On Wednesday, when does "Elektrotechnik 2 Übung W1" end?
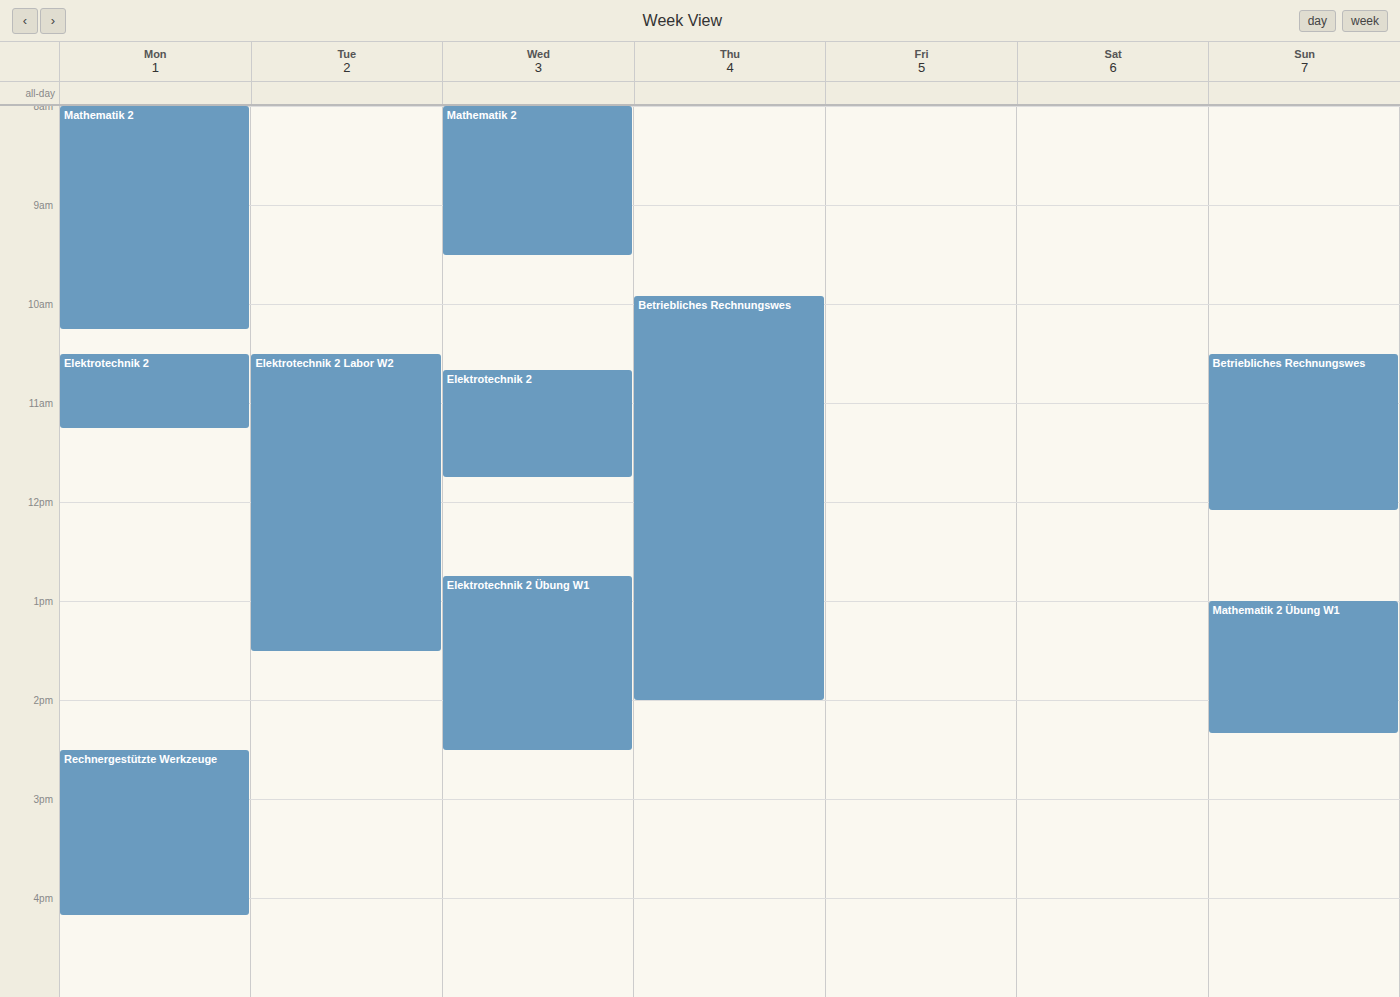
2:30 PM